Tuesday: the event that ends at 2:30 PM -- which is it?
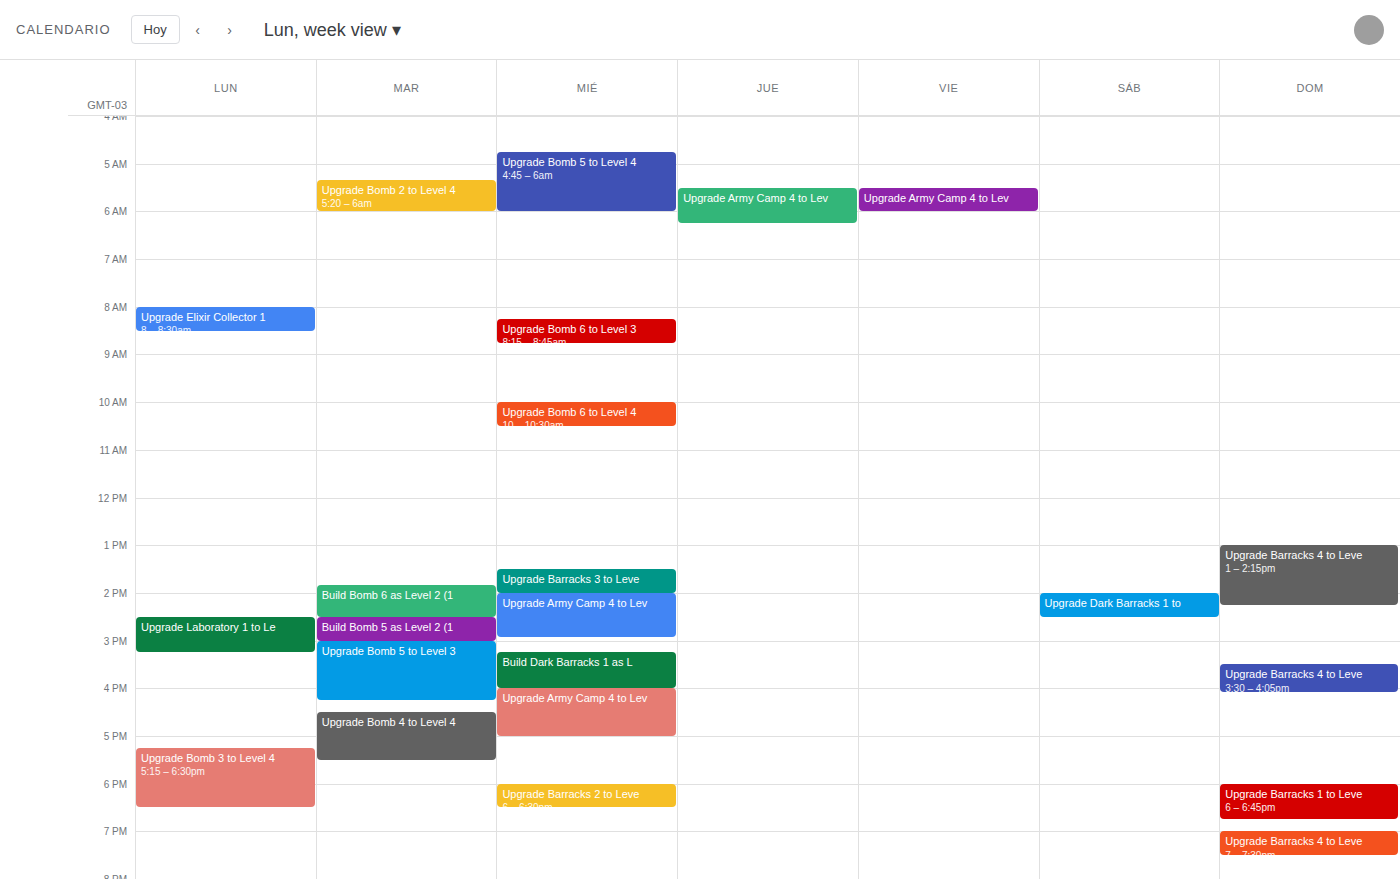
"Build Bomb 6 as Level 2 (1"